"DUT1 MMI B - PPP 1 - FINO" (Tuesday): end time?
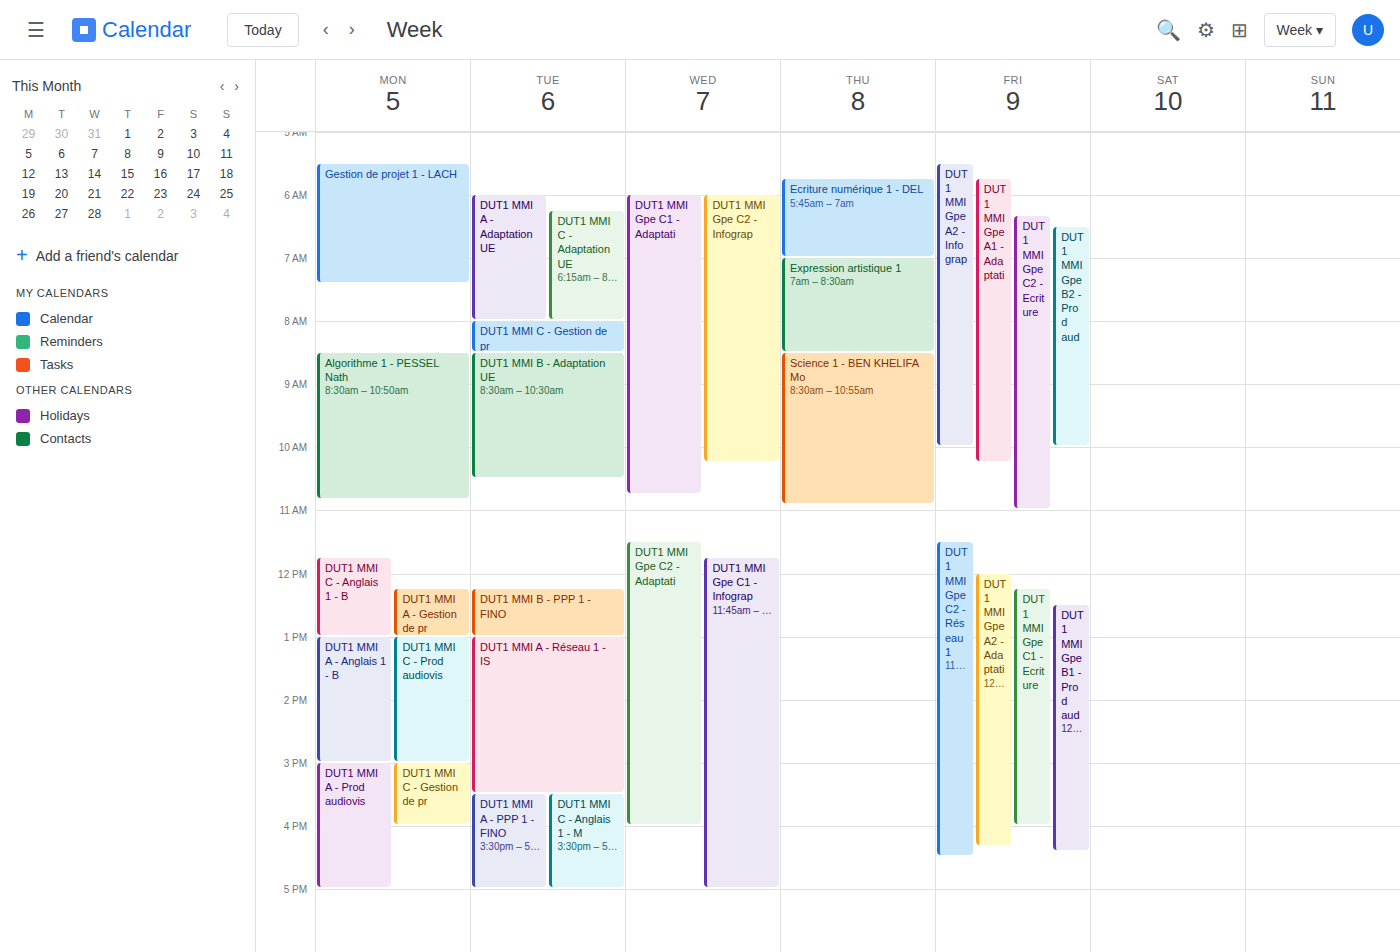
1:00 PM